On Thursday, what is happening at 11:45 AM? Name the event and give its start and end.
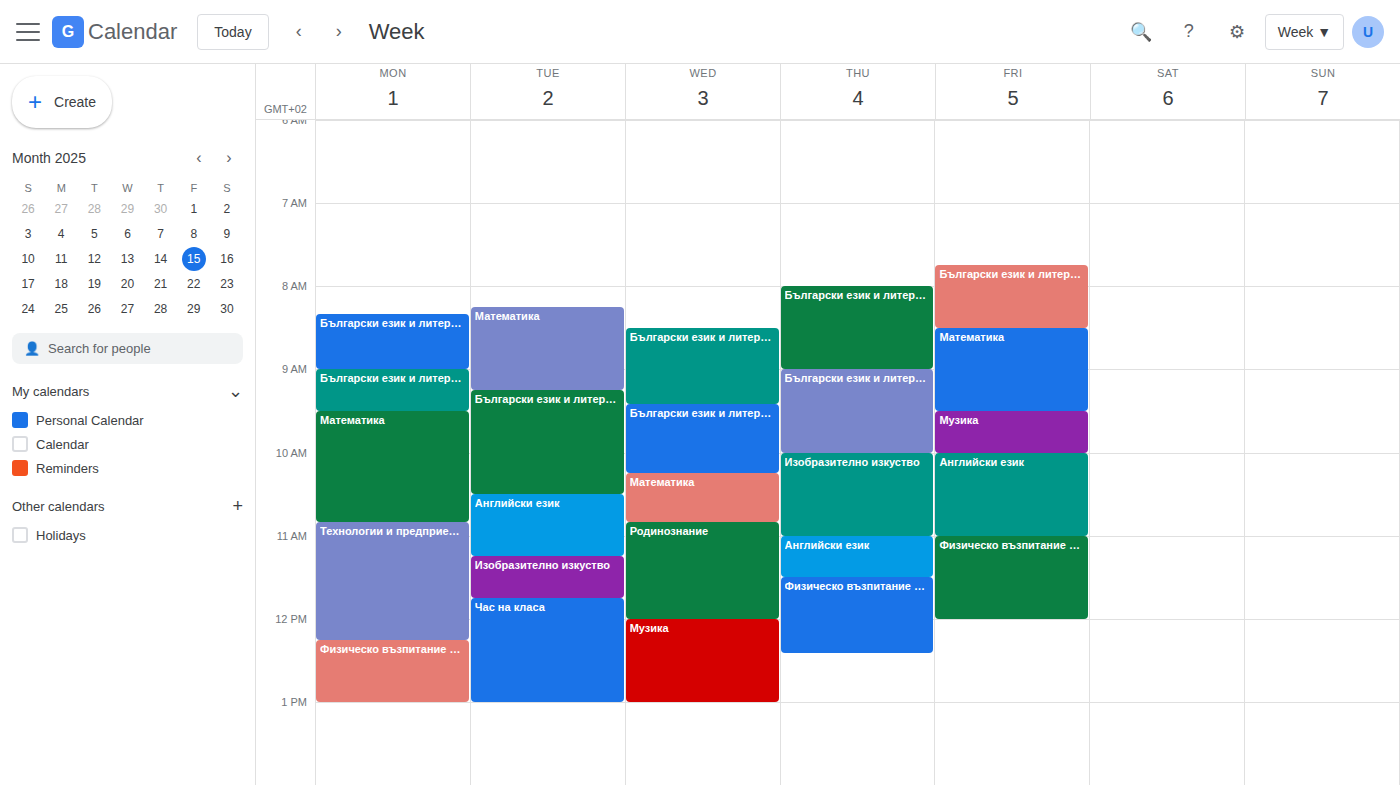
"Физическо възпитание и спо", 11:30 AM to 12:25 PM